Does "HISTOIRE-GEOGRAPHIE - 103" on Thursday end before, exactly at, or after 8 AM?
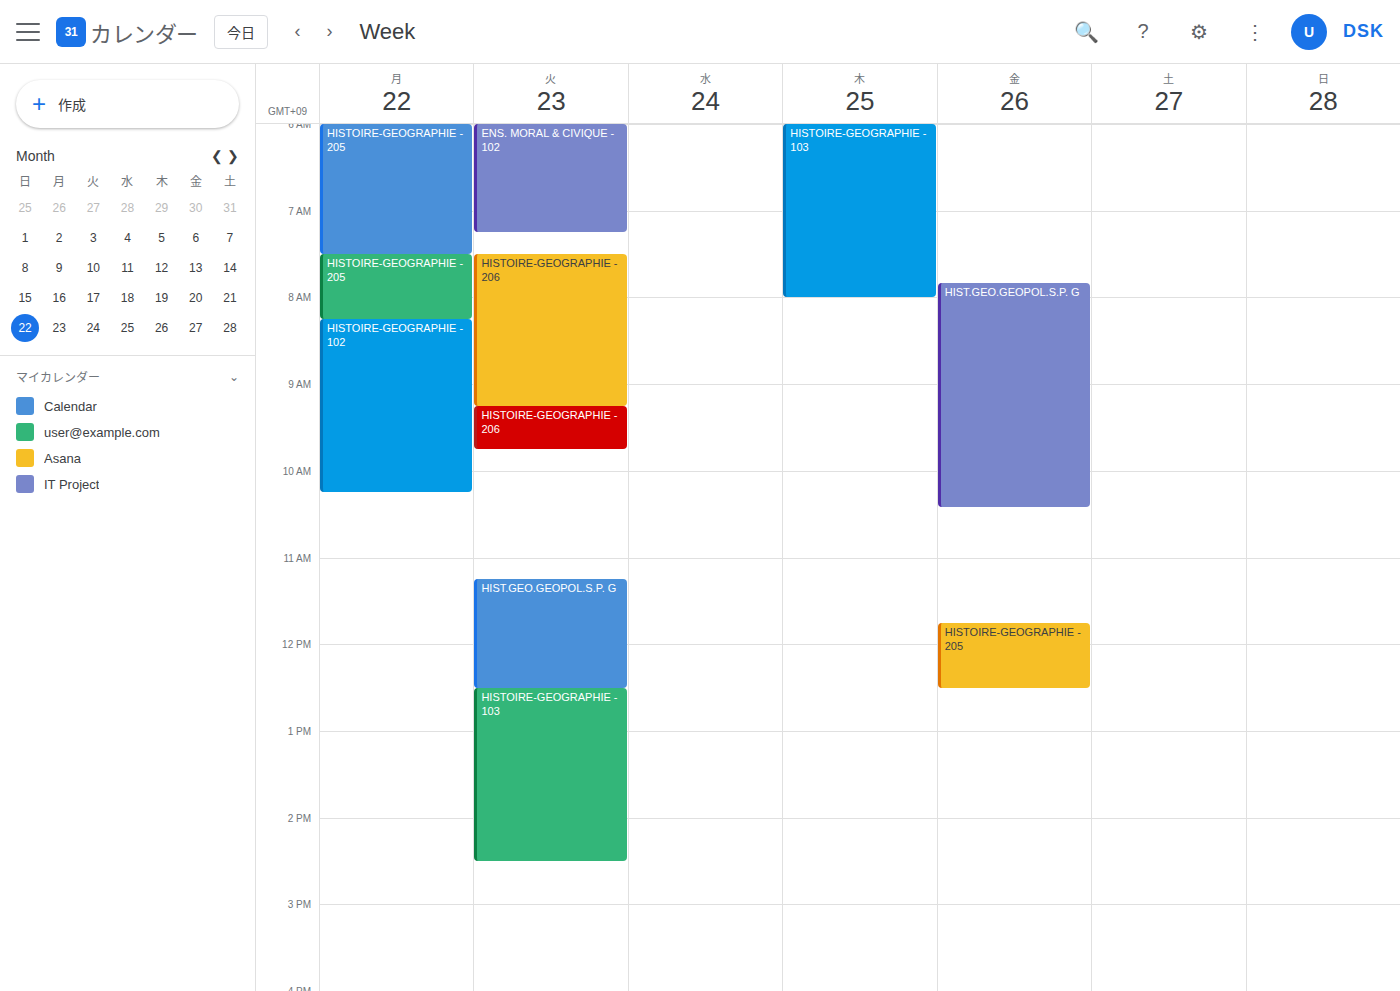
8:00 AM -- exactly at 8 AM, on the 8 AM line.